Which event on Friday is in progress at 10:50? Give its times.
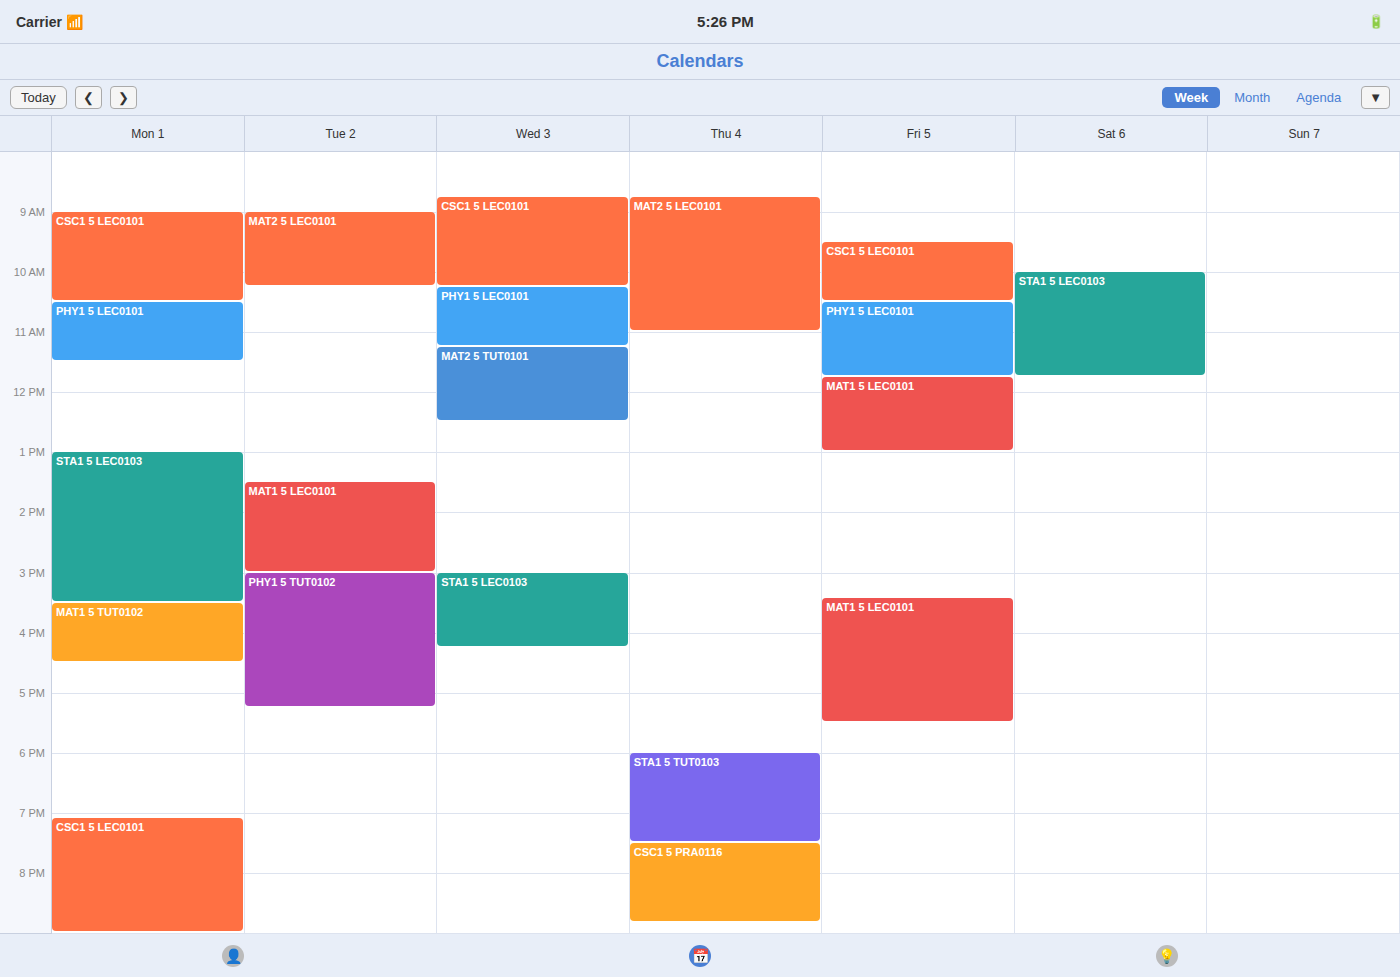
"PHY1 5 LEC0101", 10:30 to 11:45